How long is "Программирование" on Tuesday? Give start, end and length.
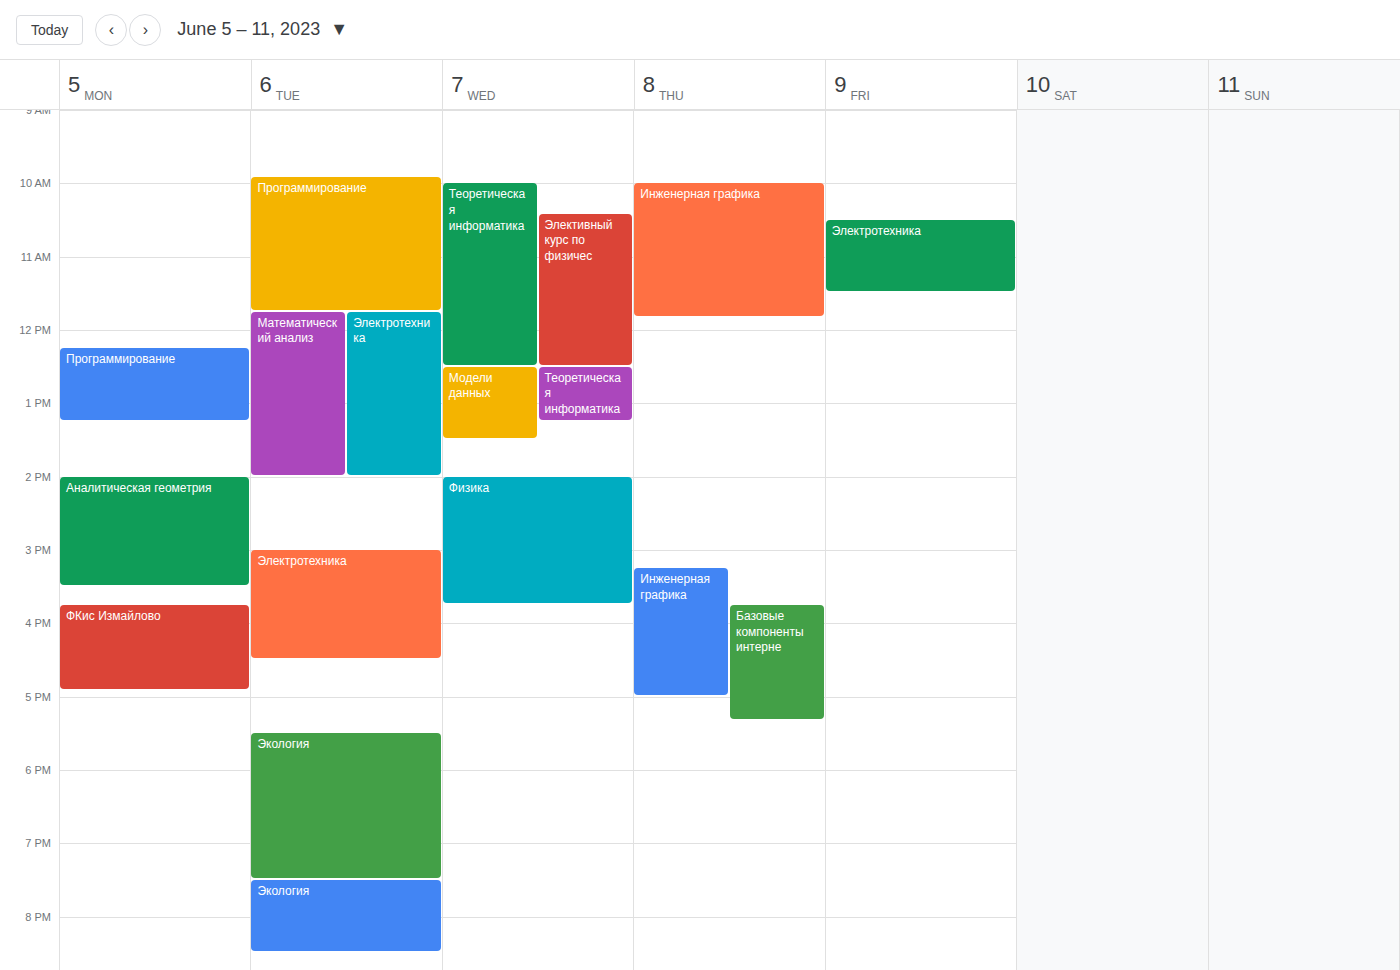
09:55 to 11:45, 1 hour 50 minutes